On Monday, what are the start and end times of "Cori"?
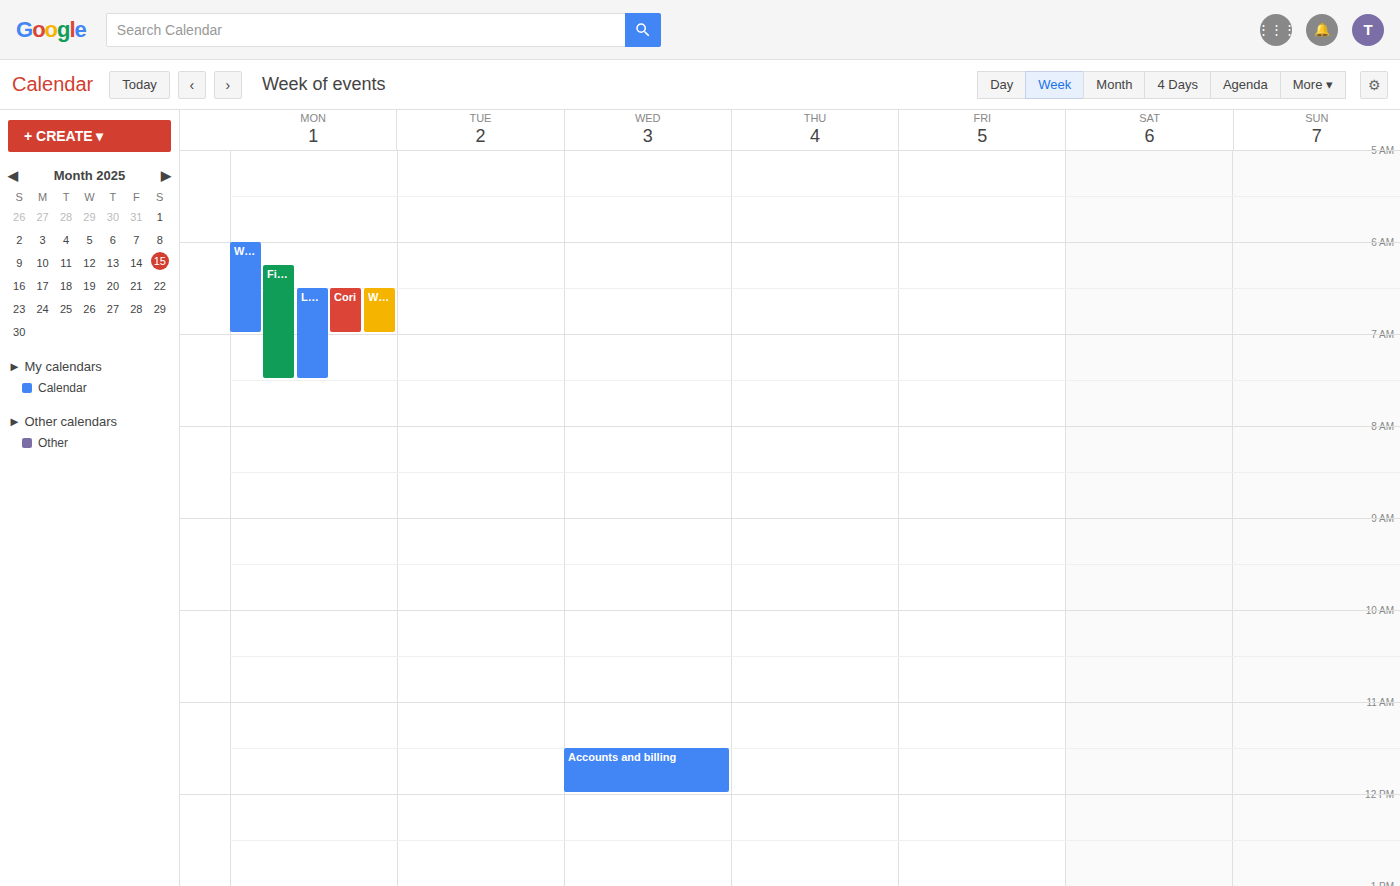
6:30 AM to 7:00 AM